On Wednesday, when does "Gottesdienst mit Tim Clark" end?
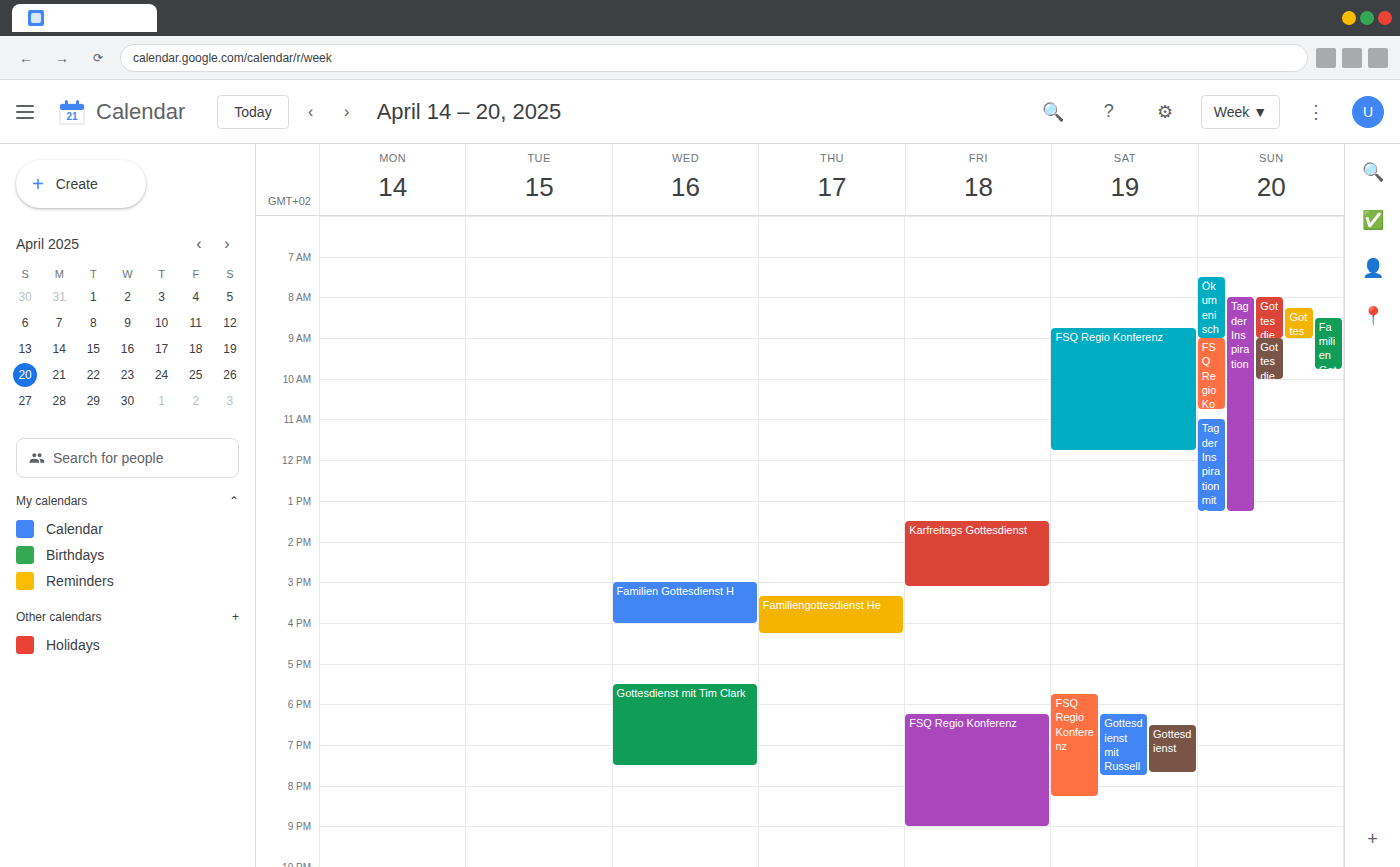
19:30